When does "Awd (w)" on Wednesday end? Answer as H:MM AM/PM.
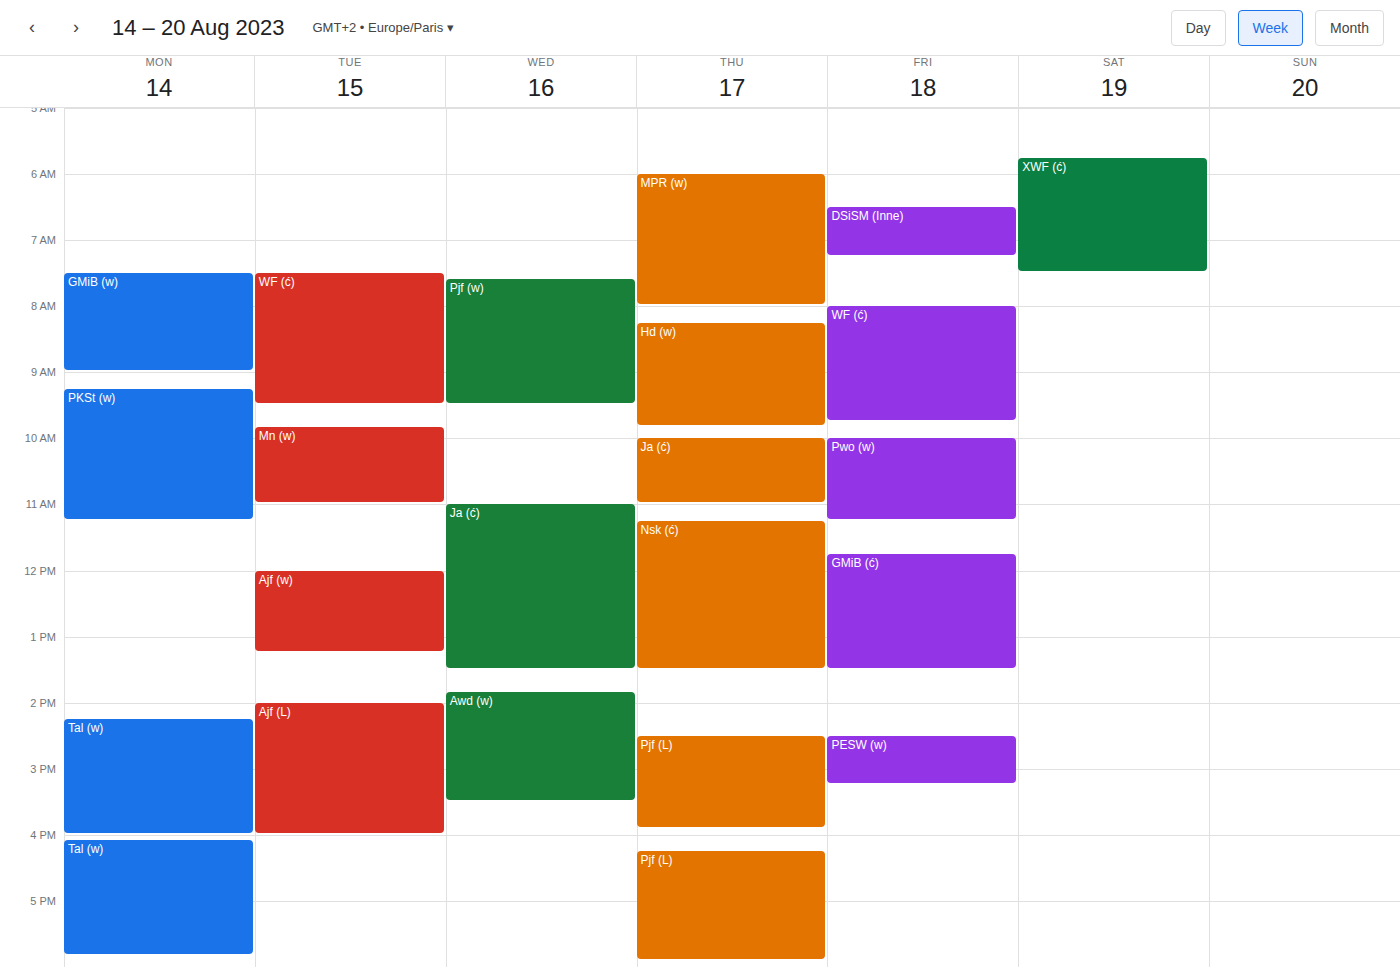
3:30 PM